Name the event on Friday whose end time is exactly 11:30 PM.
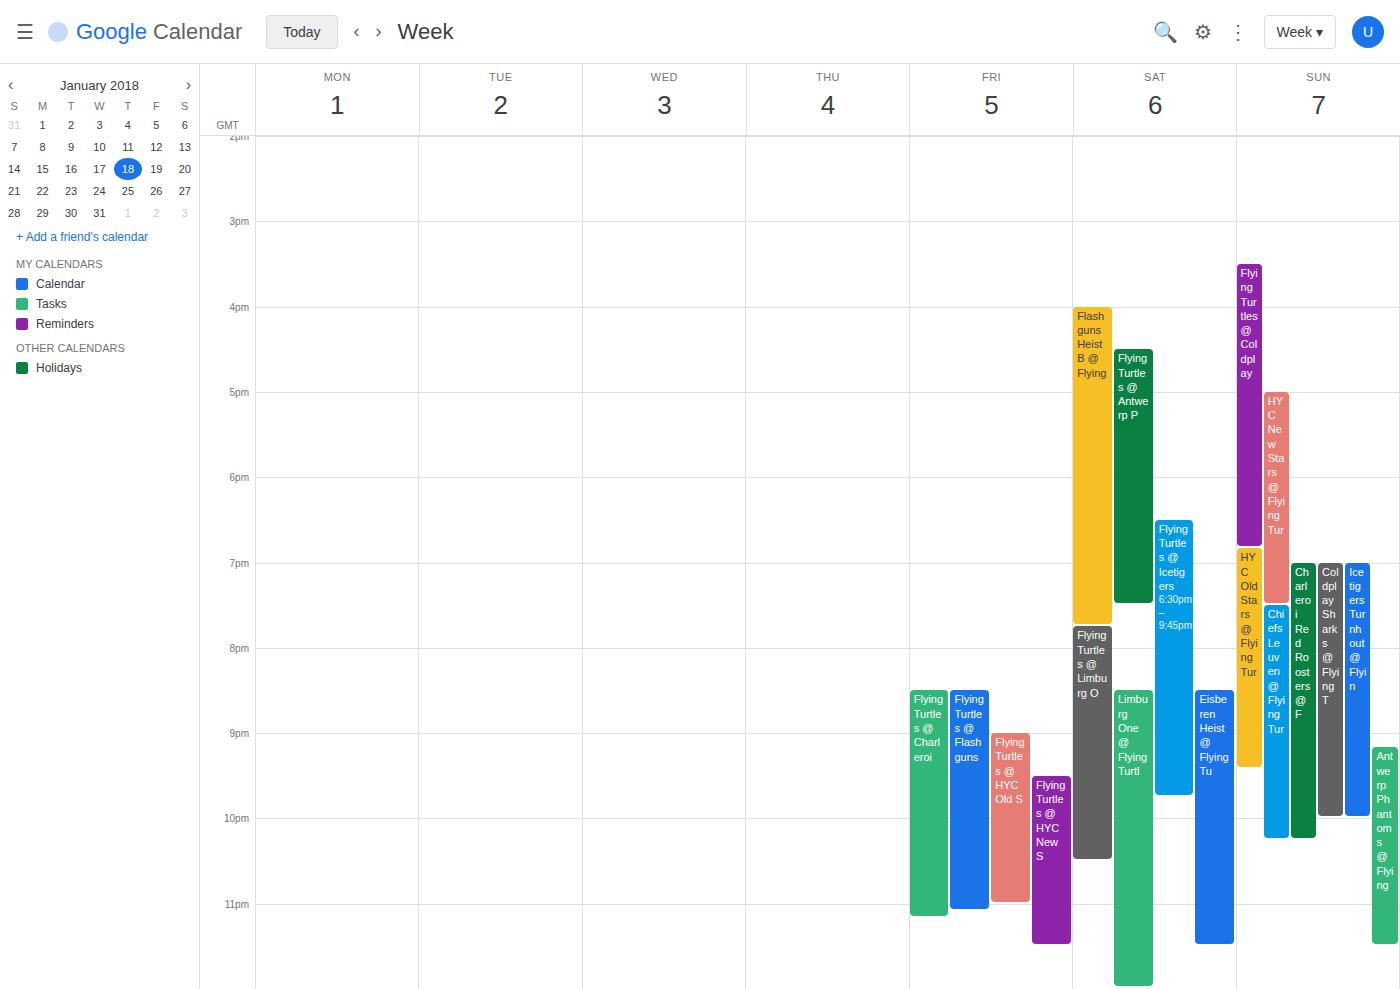
"Flying Turtles @ HYC New S"